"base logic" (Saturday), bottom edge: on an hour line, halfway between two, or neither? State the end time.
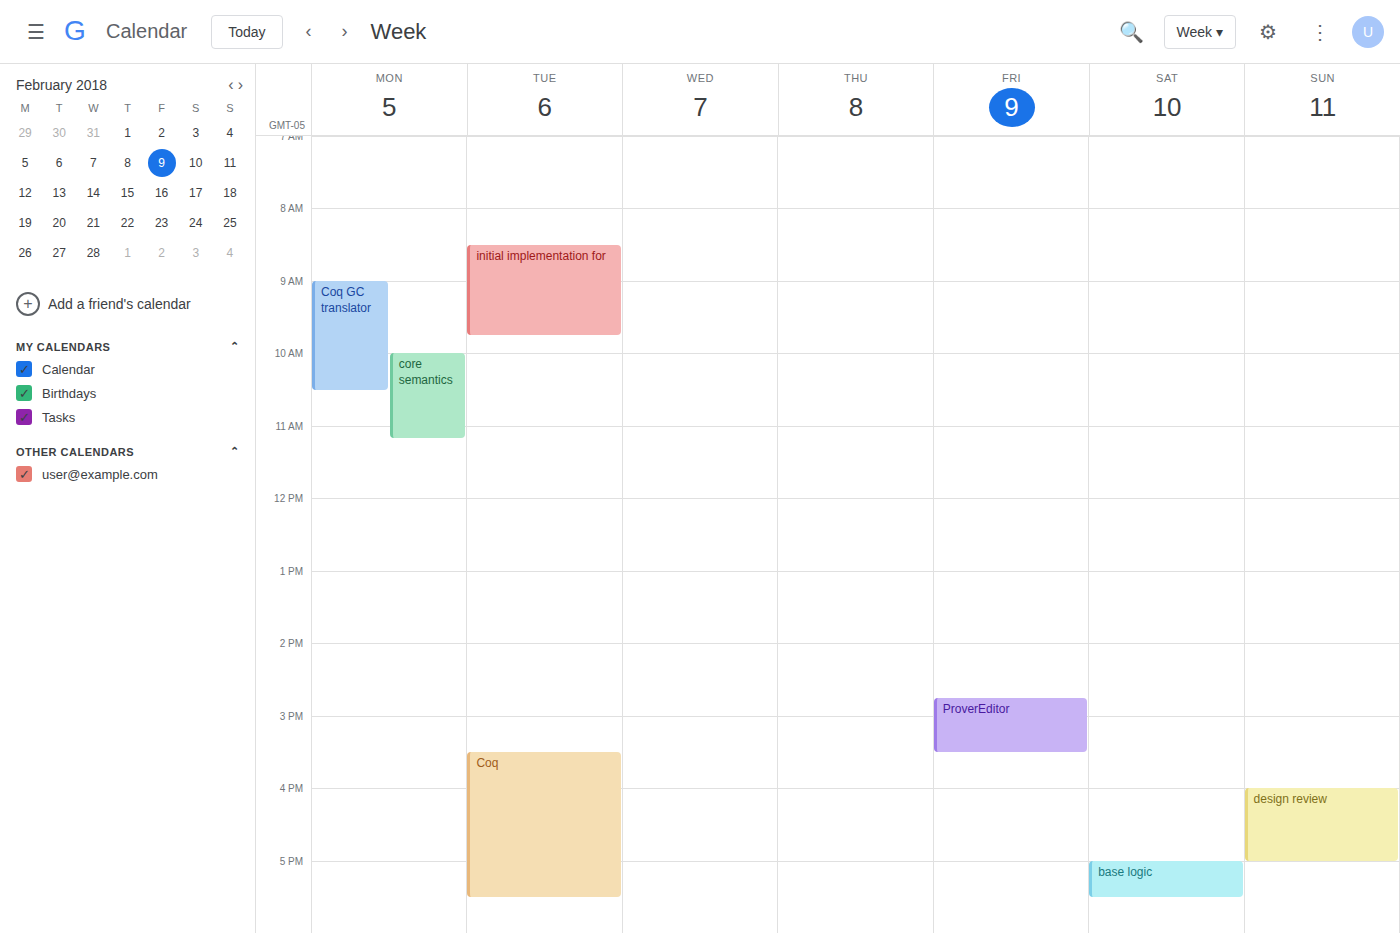
5:30 PM -- halfway between the 5 PM and 6 PM lines.